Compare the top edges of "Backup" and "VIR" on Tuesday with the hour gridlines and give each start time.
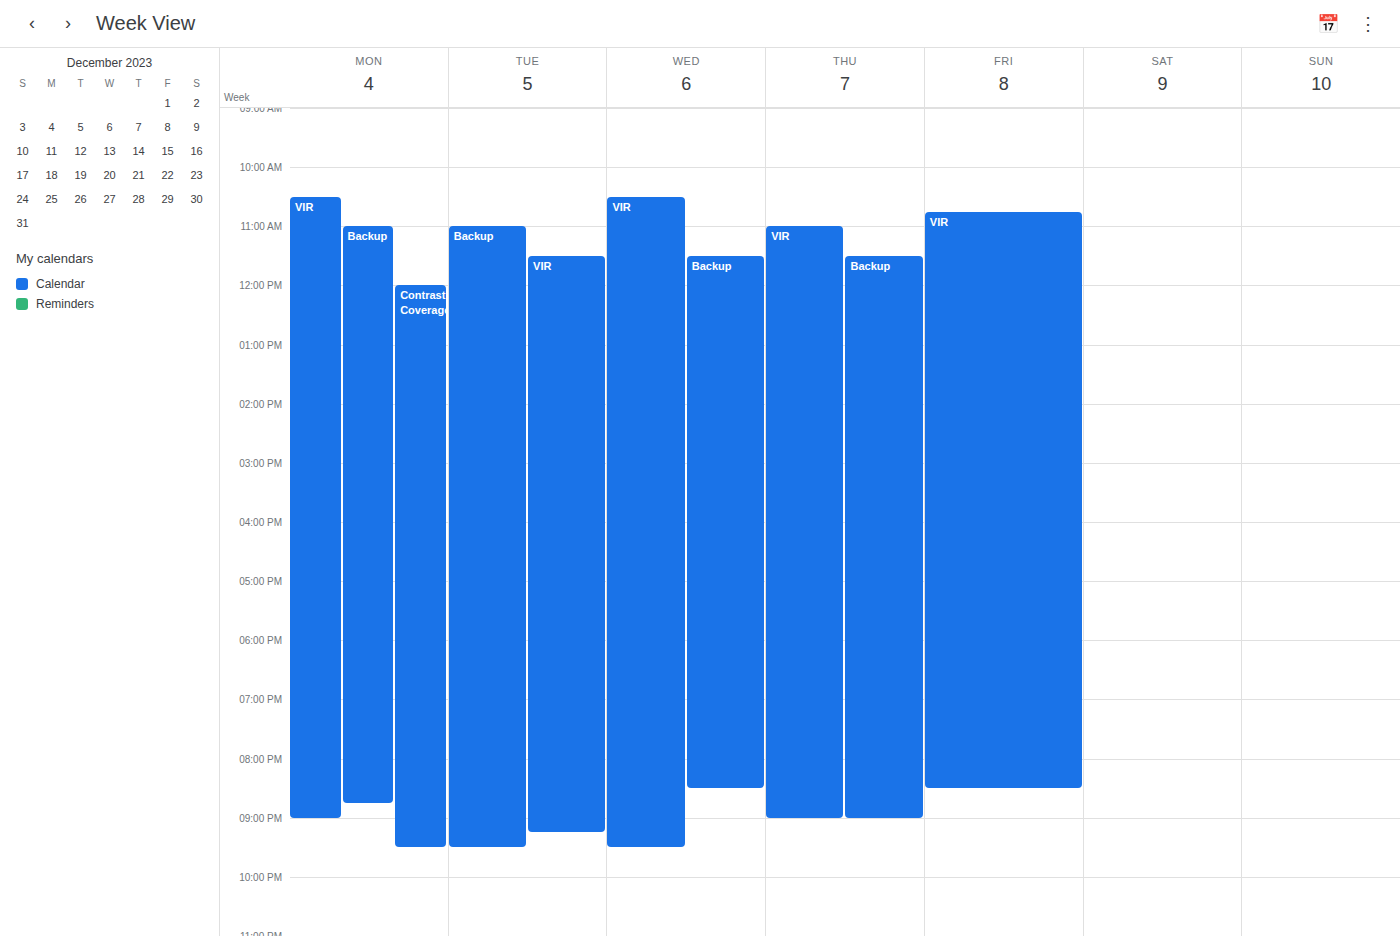
"Backup": 11:00, exactly on the 11:00 line. "VIR": 11:30, halfway between the 11:00 and 12:00 lines.